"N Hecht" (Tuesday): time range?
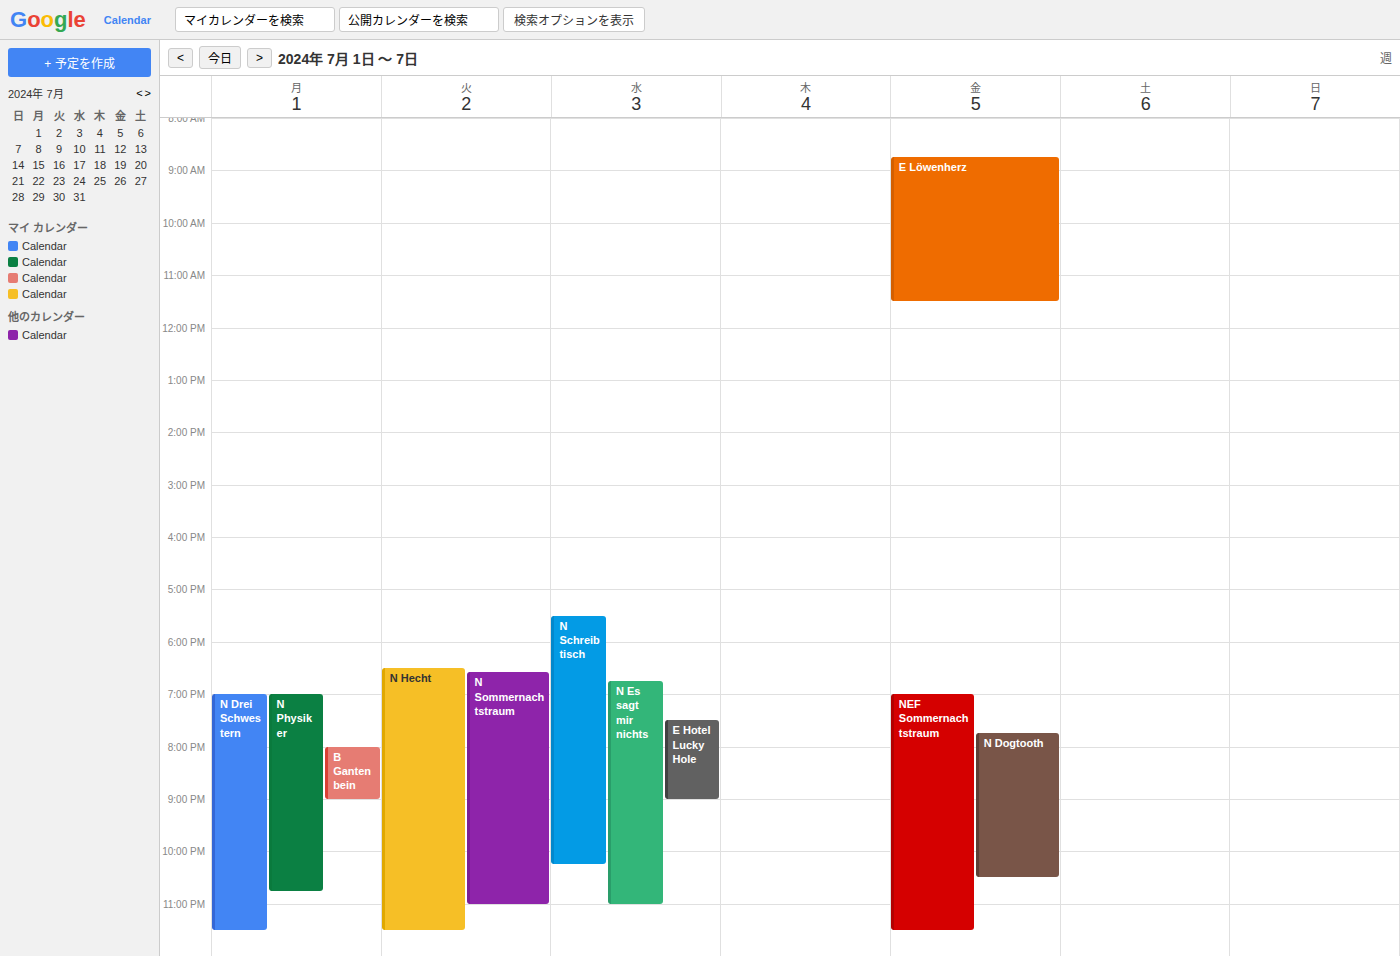
6:30 PM to 11:30 PM